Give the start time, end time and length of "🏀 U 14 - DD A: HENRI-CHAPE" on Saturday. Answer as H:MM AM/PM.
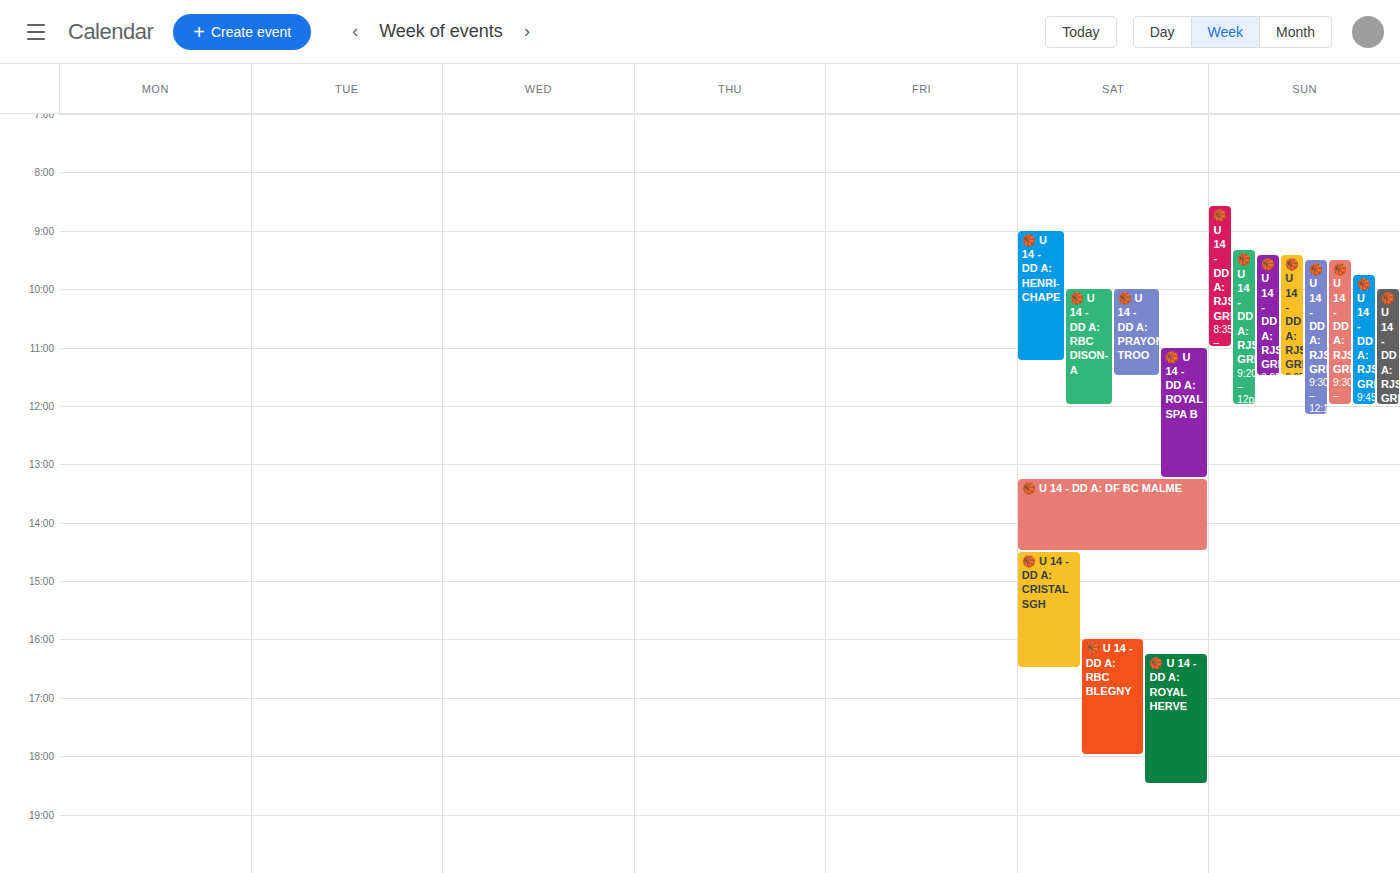
9:00 AM to 11:15 AM, 2 hours 15 minutes